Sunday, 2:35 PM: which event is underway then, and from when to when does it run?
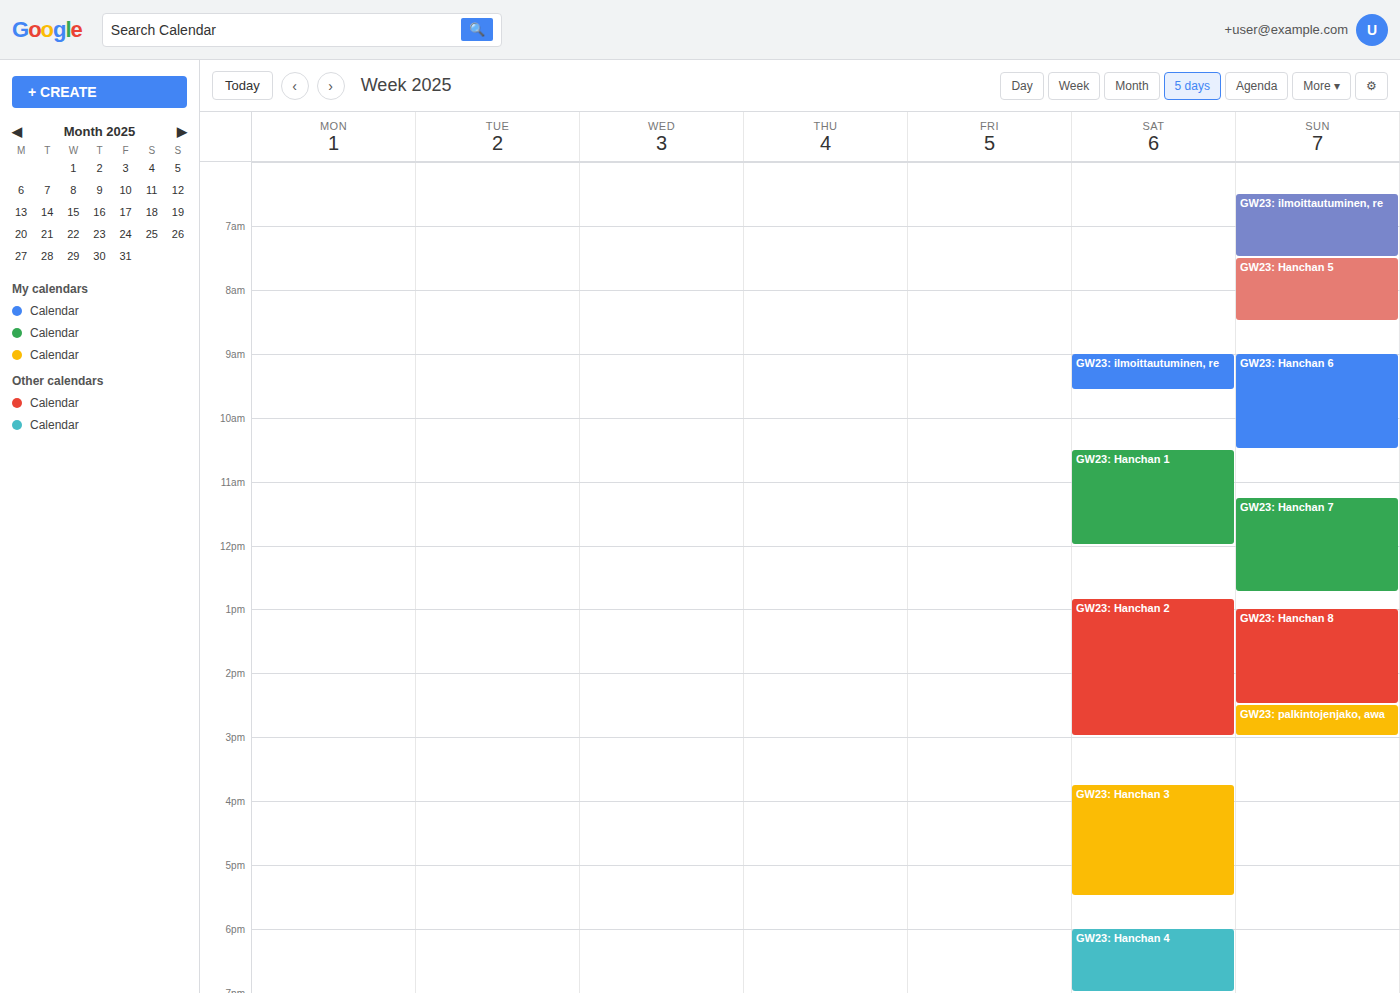
"GW23: palkintojenjako, awa", 2:30 PM to 3:00 PM